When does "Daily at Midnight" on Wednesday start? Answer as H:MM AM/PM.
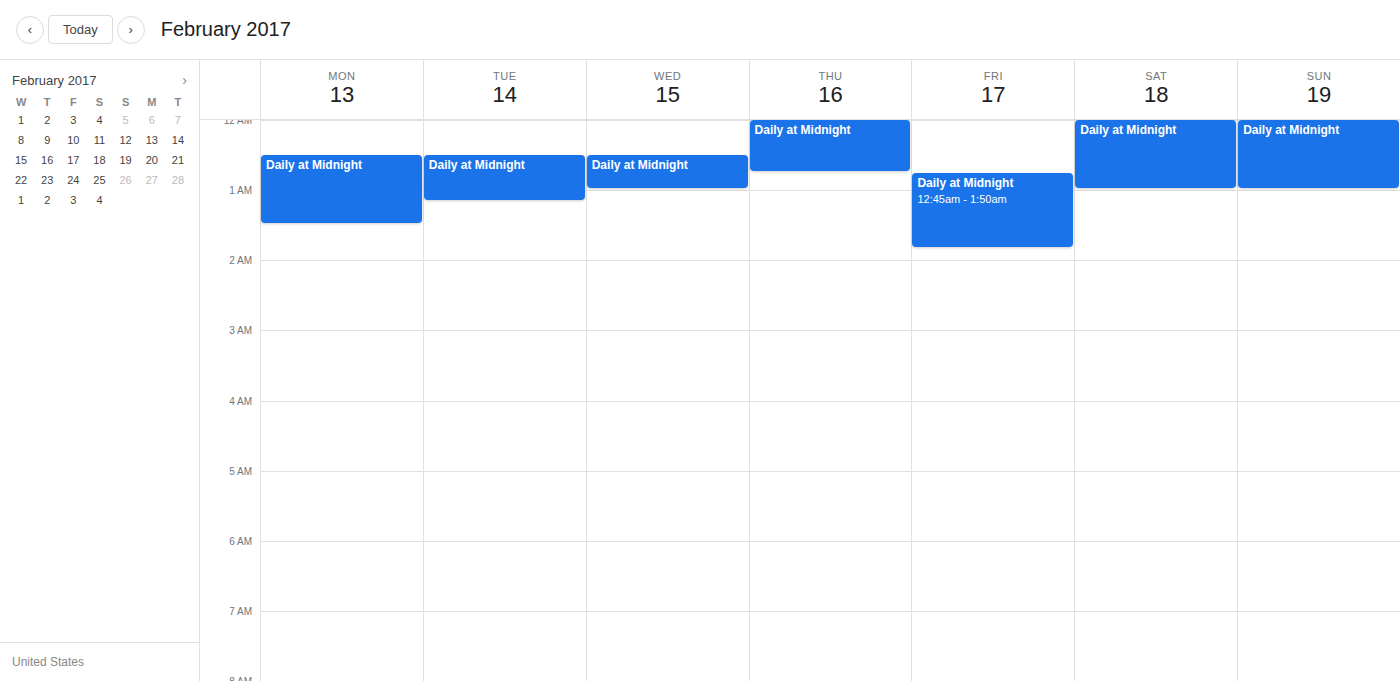
12:30 AM